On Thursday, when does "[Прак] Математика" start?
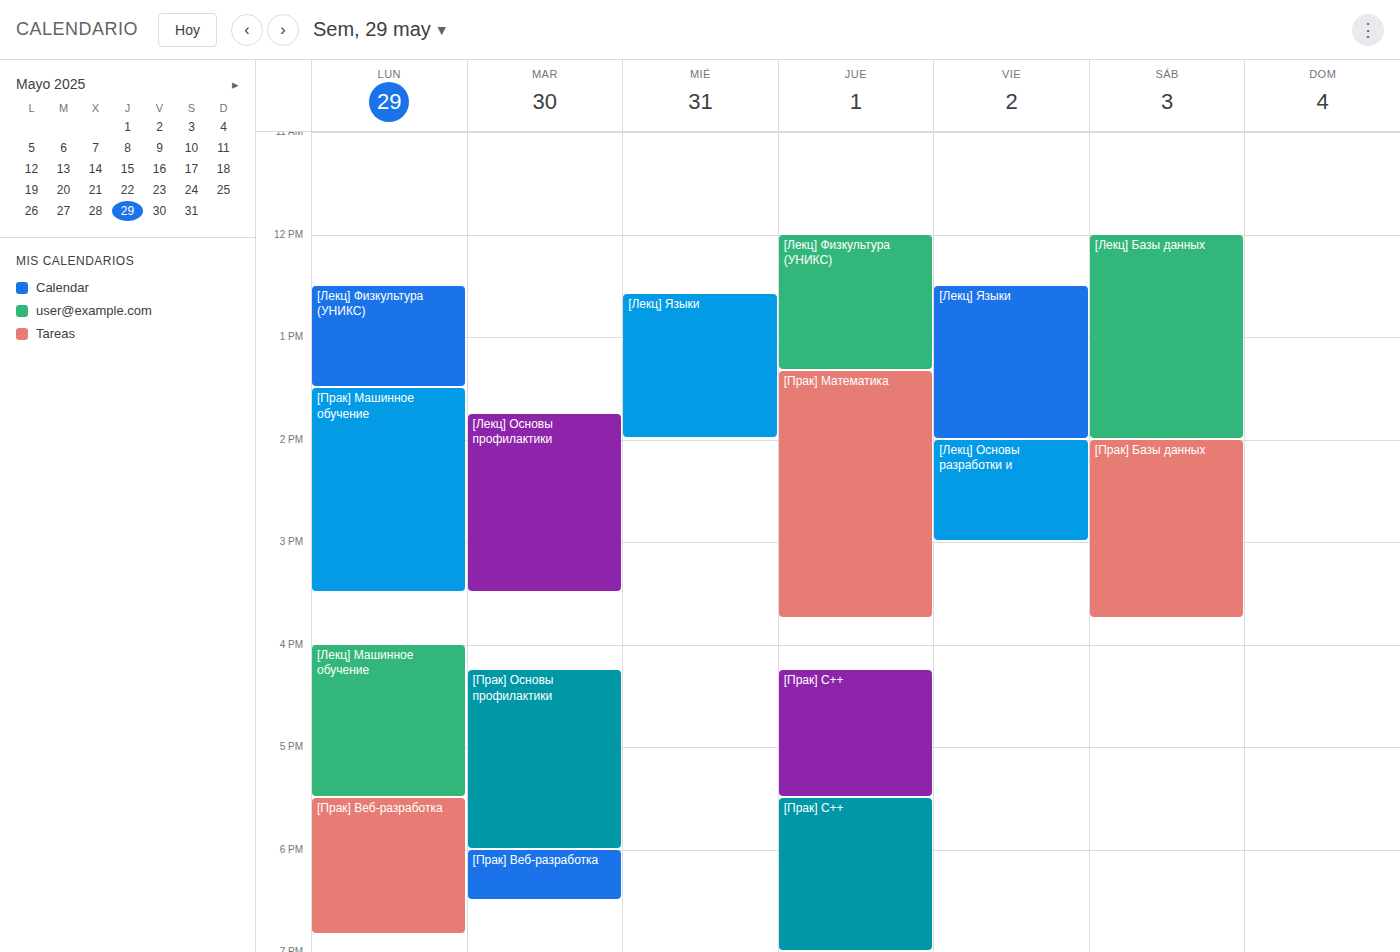
1:20 PM